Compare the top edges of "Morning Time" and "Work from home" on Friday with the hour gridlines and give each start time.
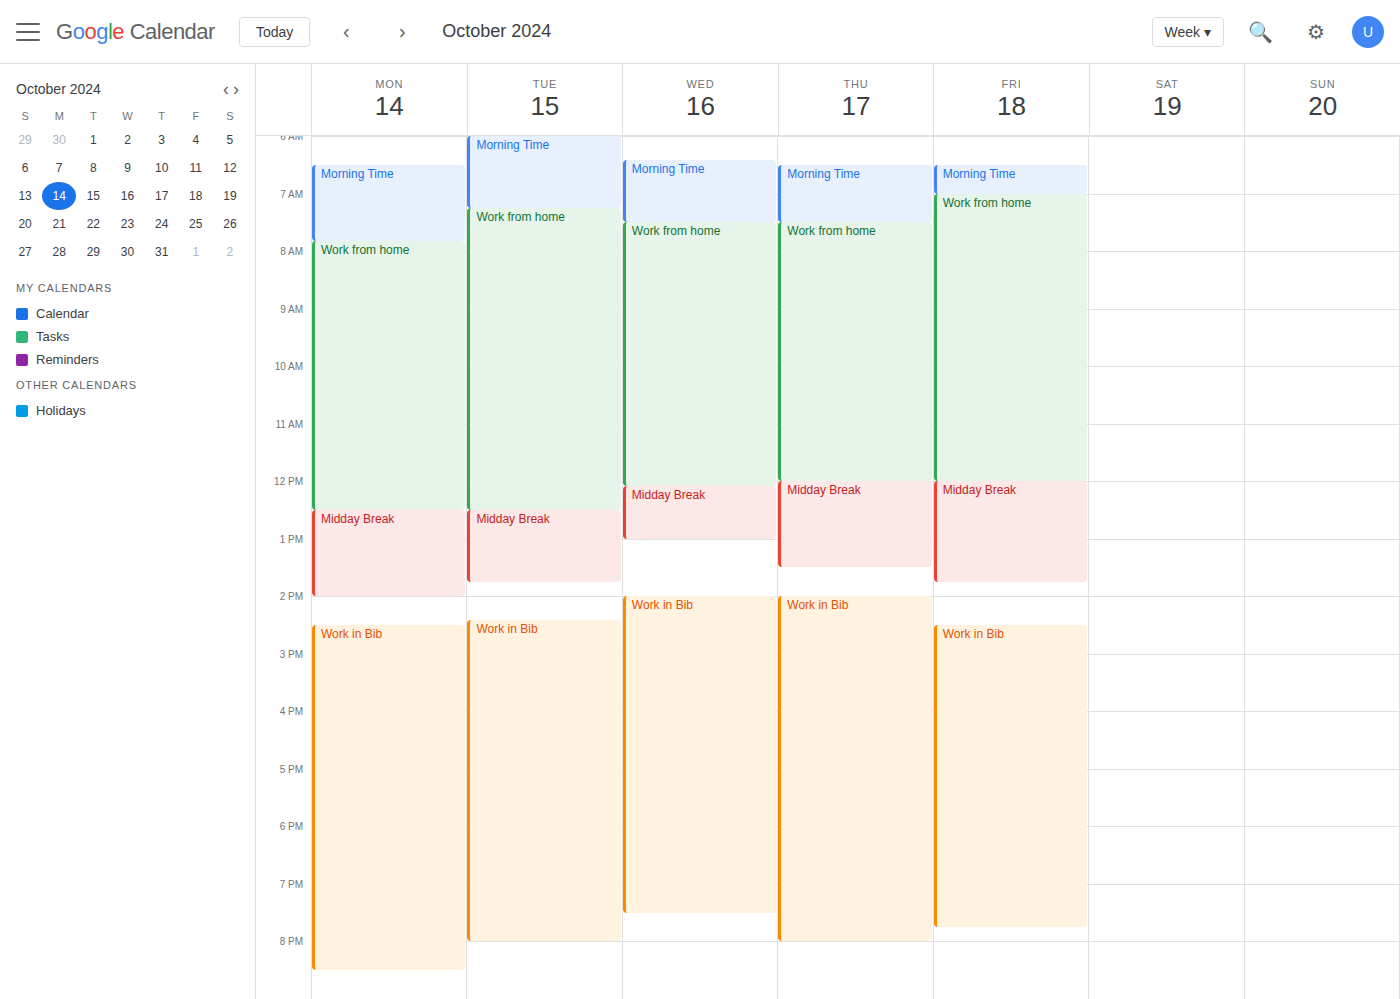
"Morning Time": 6:30 AM, halfway between the 6 AM and 7 AM lines. "Work from home": 7:00 AM, exactly on the 7 AM line.